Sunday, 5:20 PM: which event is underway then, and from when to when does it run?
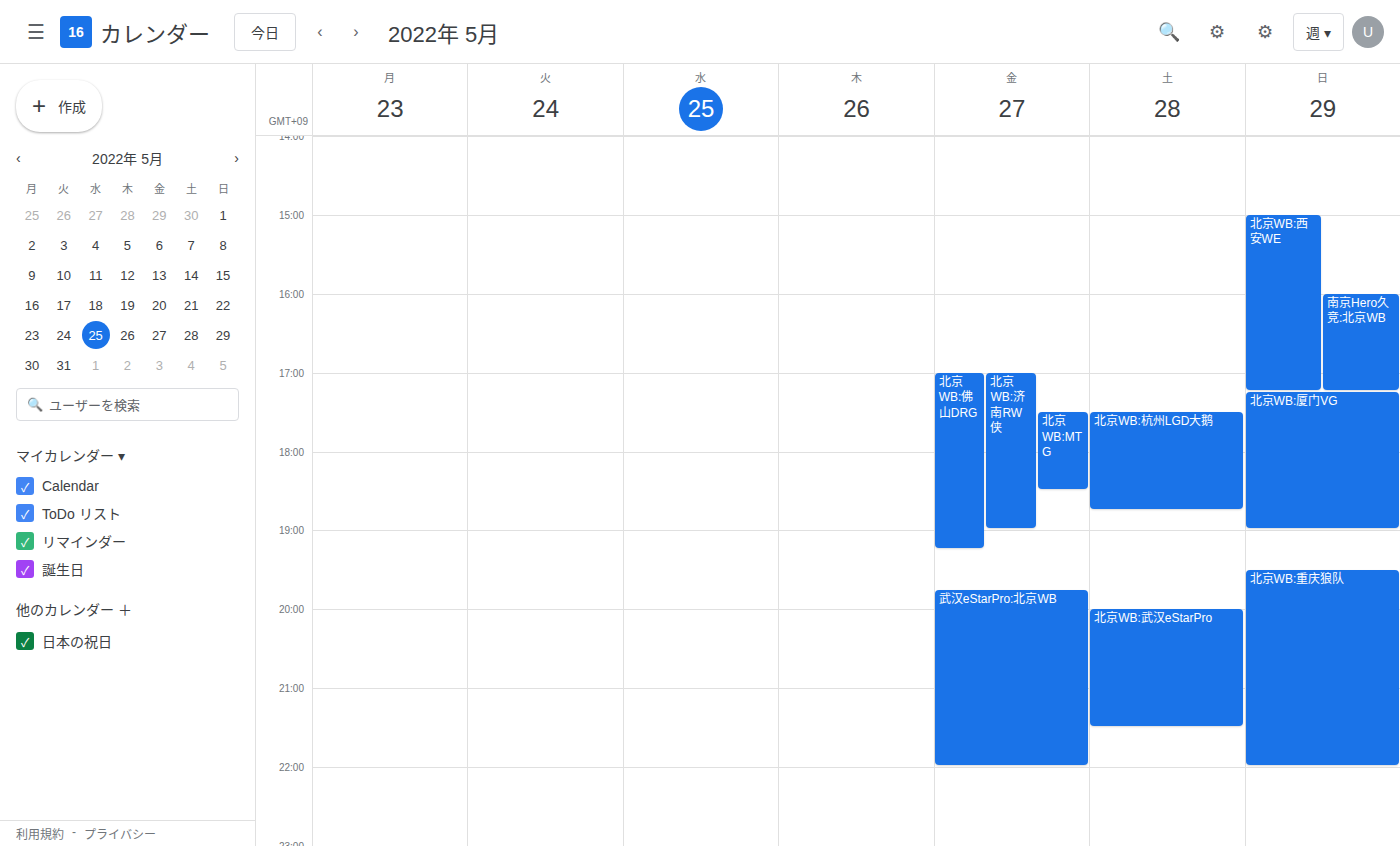
"北京WB:厦门VG", 5:15 PM to 7:00 PM